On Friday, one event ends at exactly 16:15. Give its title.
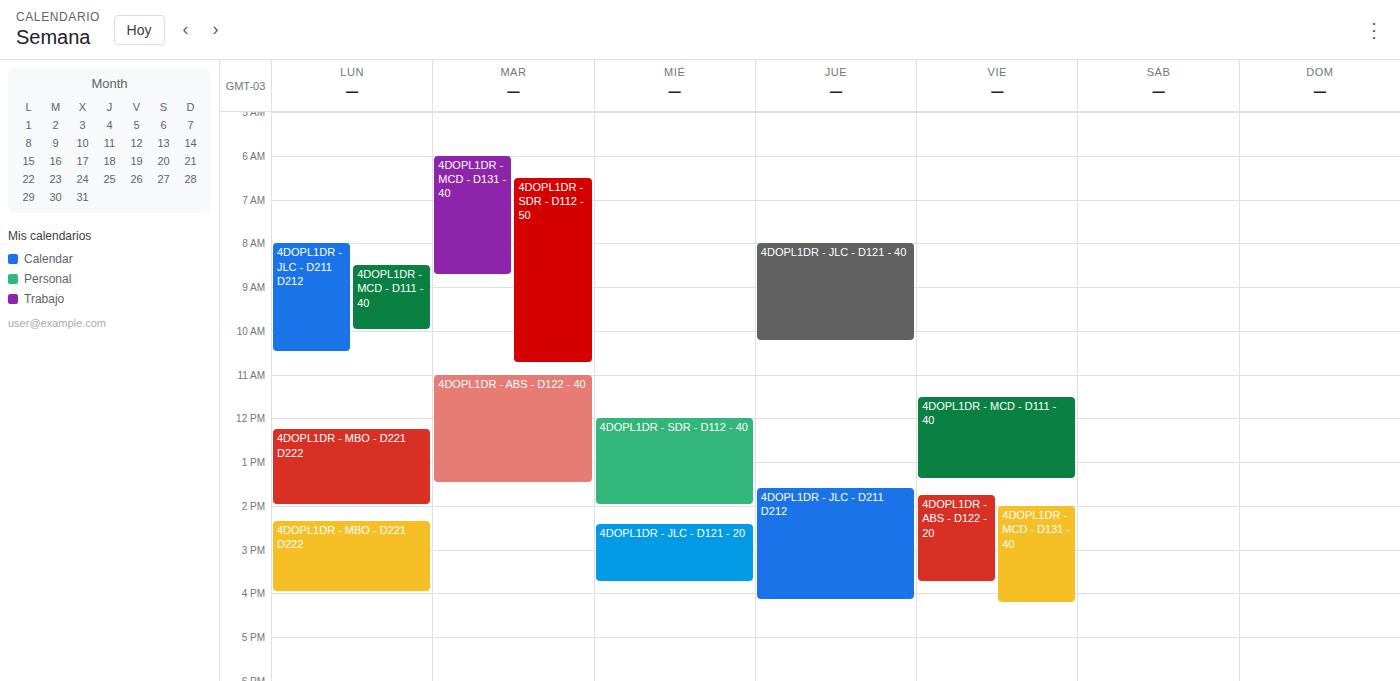
"4DOPL1DR - MCD - D131 - 40"